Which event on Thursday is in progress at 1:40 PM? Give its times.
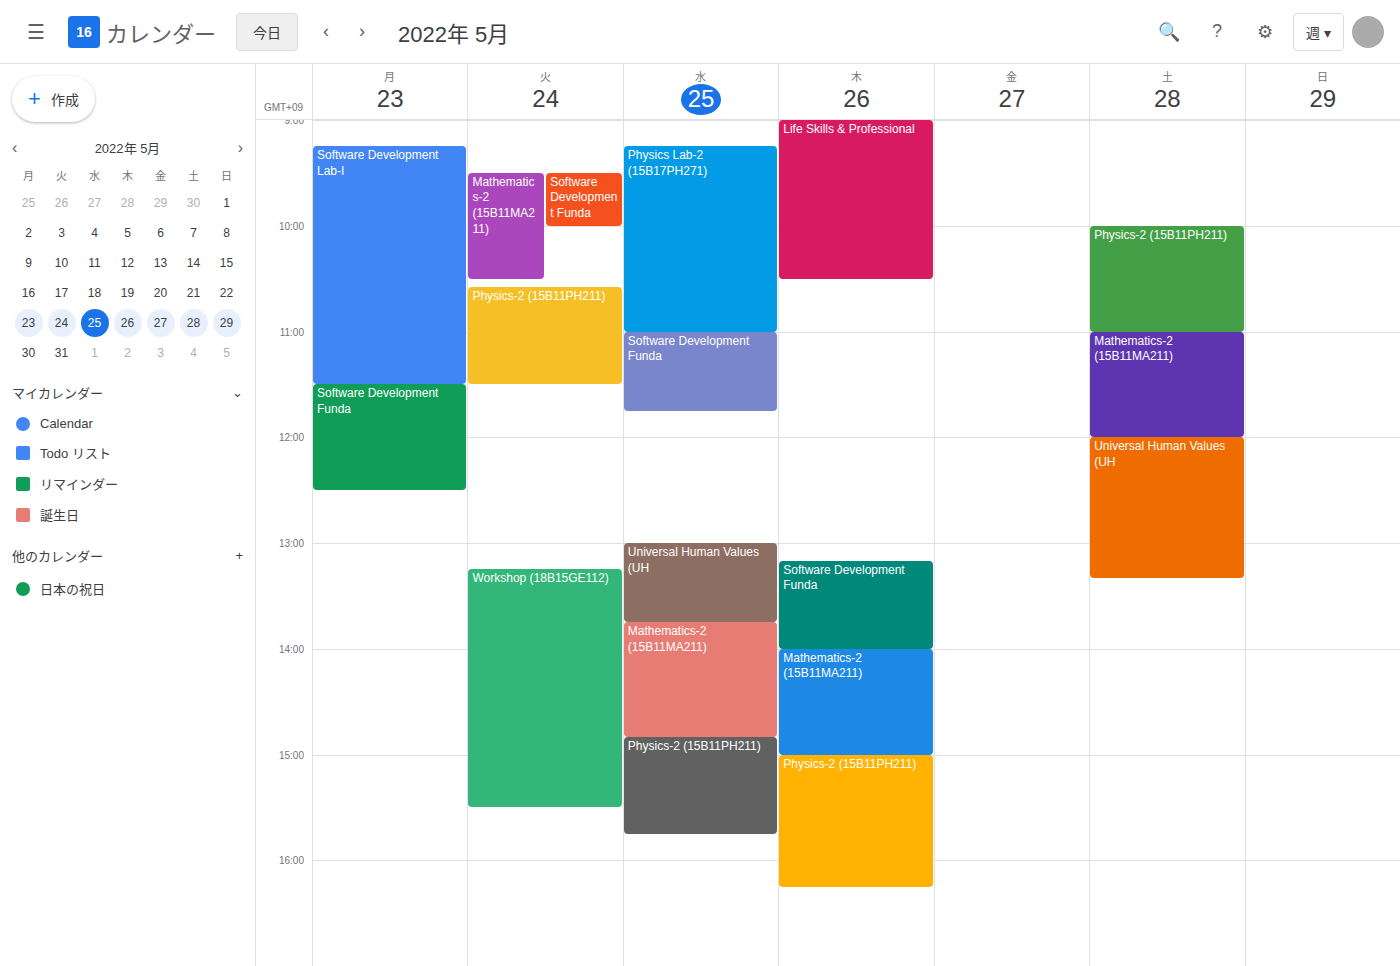
"Software Development Funda", 1:10 PM to 2:00 PM